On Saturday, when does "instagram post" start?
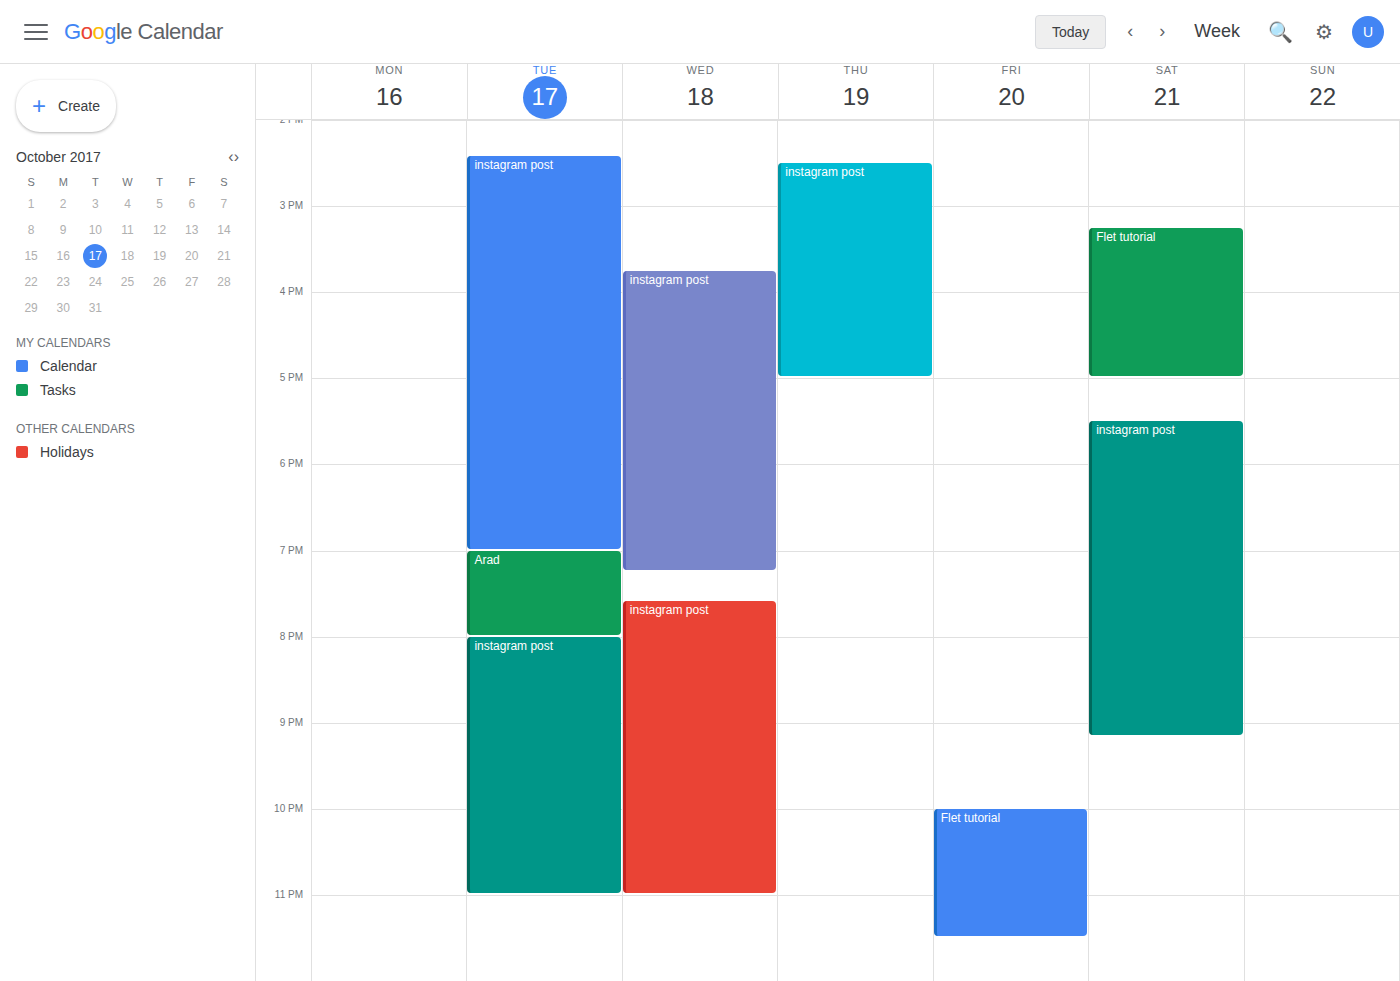
5:30 PM